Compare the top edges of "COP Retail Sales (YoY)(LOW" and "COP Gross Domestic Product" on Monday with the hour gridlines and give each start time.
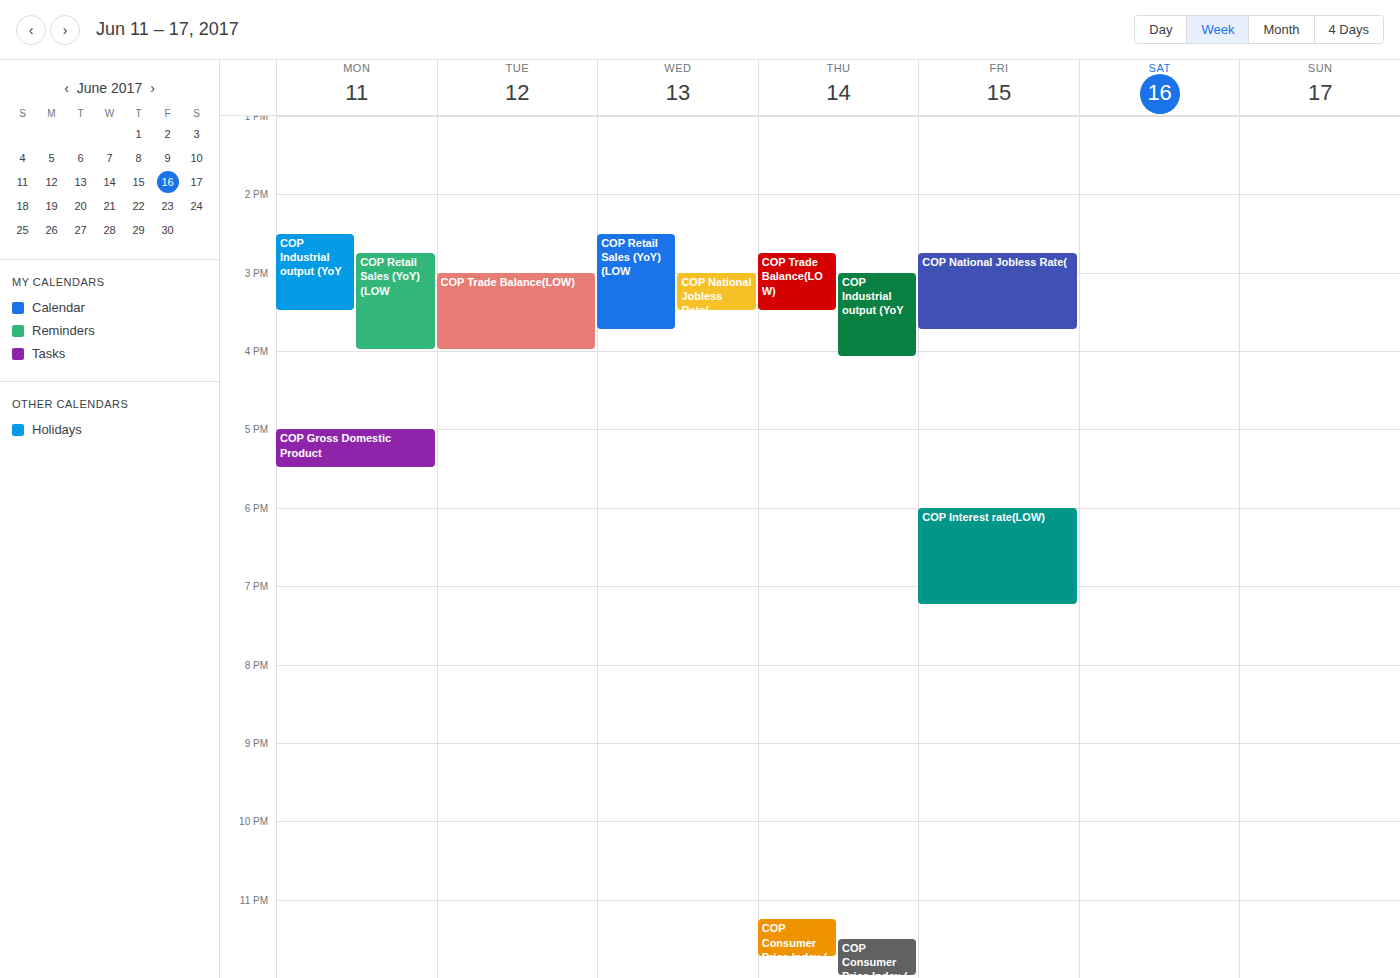
"COP Retail Sales (YoY)(LOW": 2:45 PM, neither: three quarters of the way from the 2 PM line to the 3 PM line. "COP Gross Domestic Product": 5:00 PM, exactly on the 5 PM line.